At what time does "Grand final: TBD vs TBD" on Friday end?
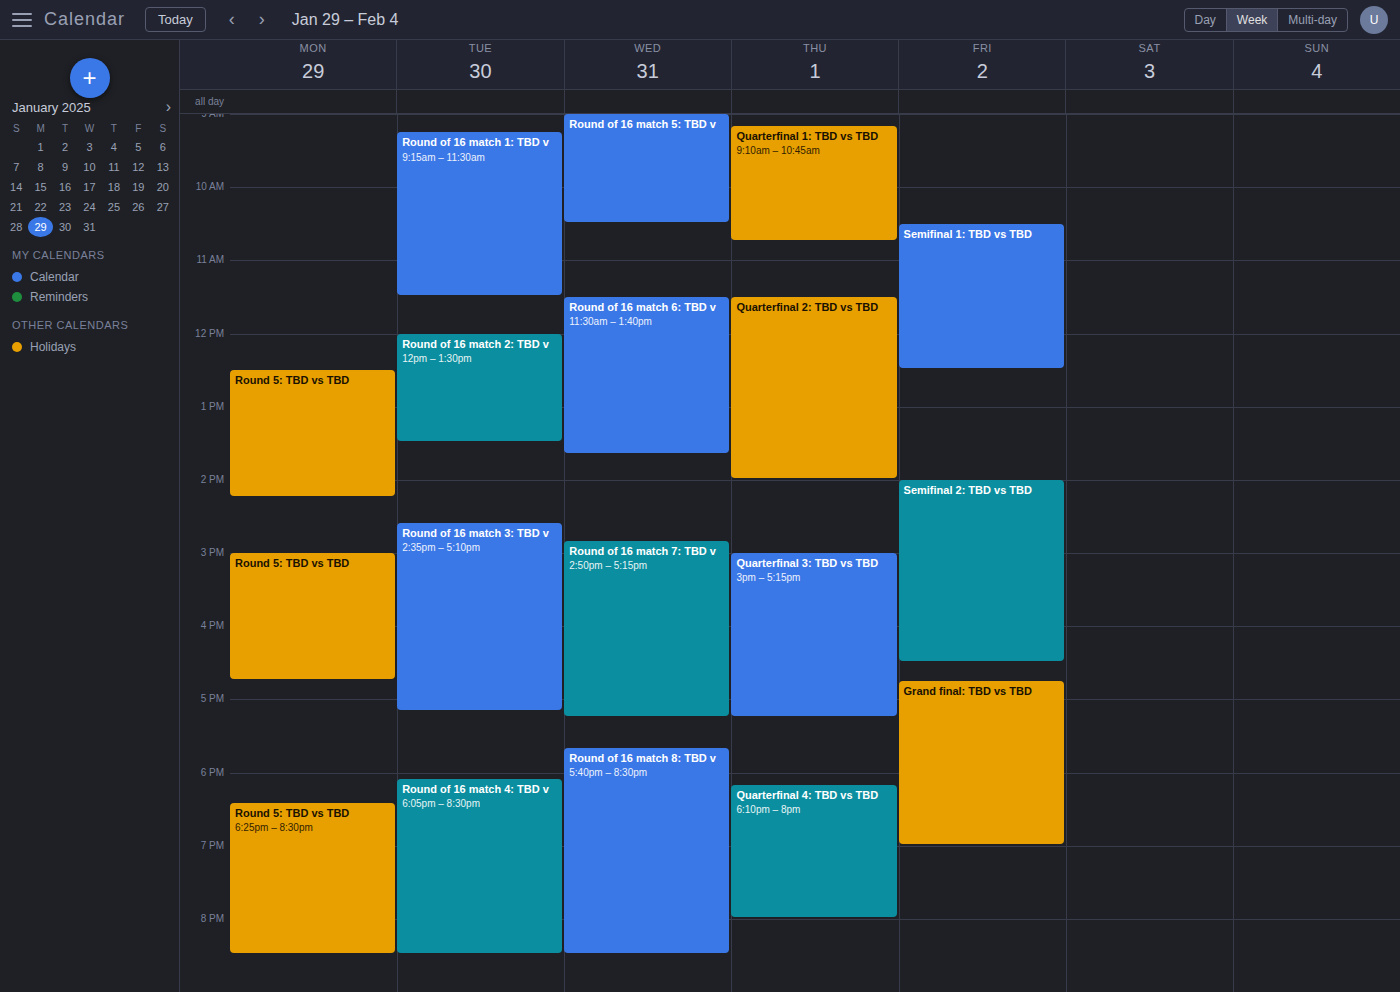
7:00 PM